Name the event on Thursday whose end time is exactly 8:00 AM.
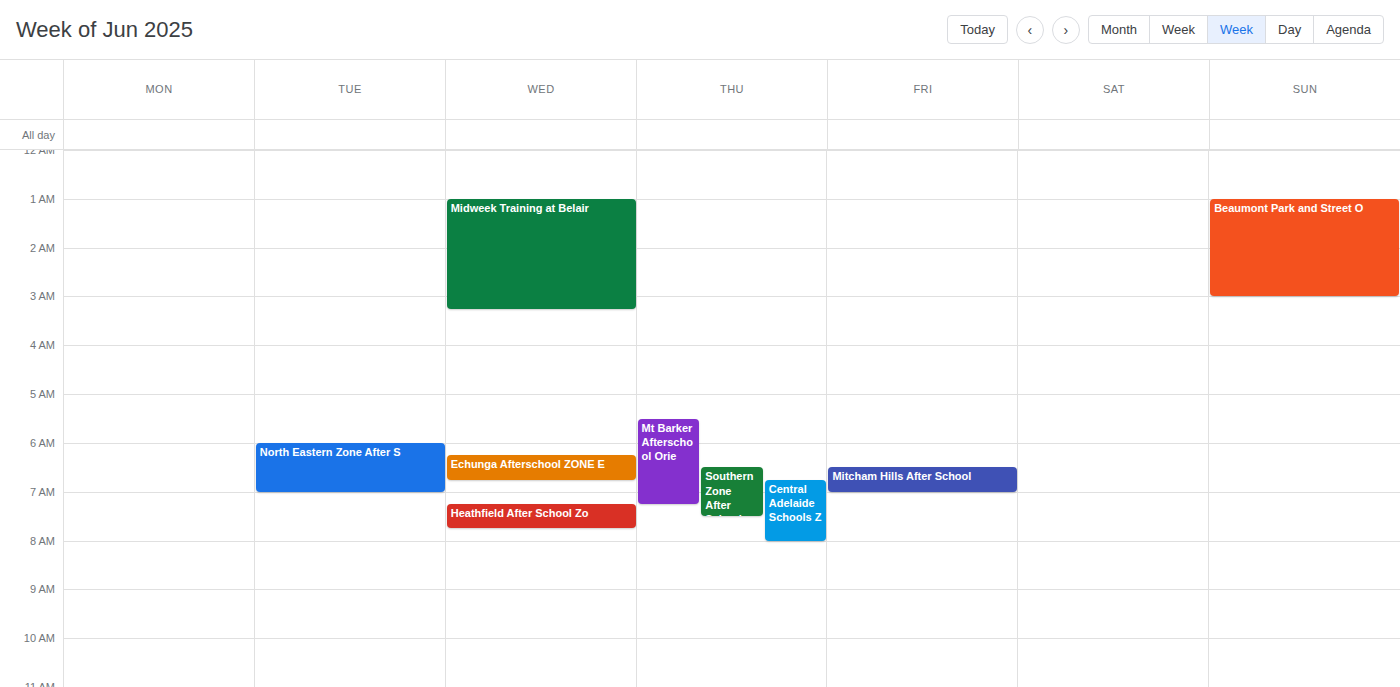
"Central Adelaide Schools Z"